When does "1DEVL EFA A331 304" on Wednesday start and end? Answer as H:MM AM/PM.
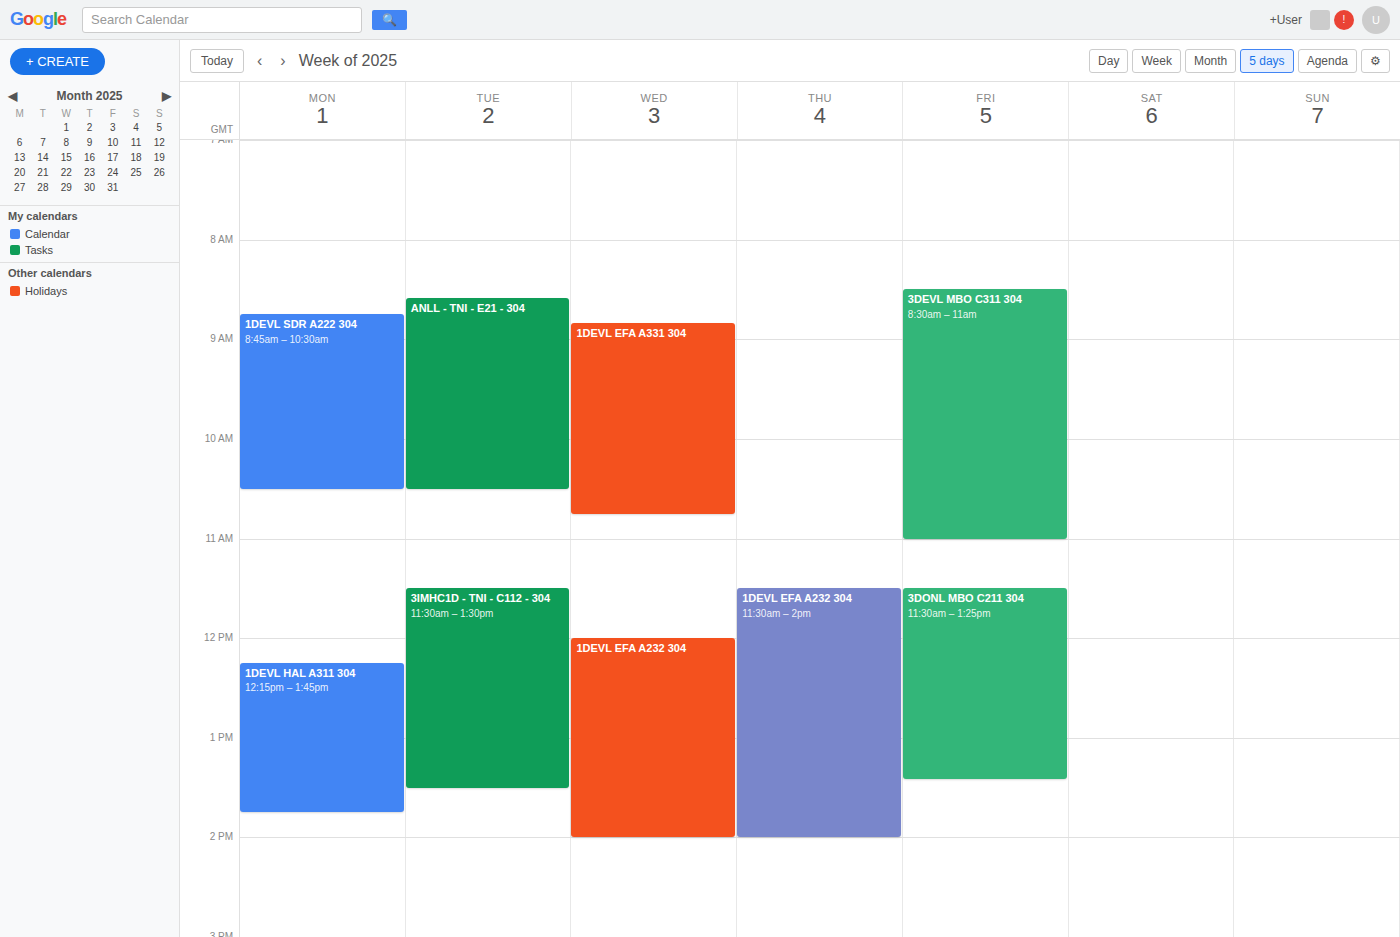
8:50 AM to 10:45 AM